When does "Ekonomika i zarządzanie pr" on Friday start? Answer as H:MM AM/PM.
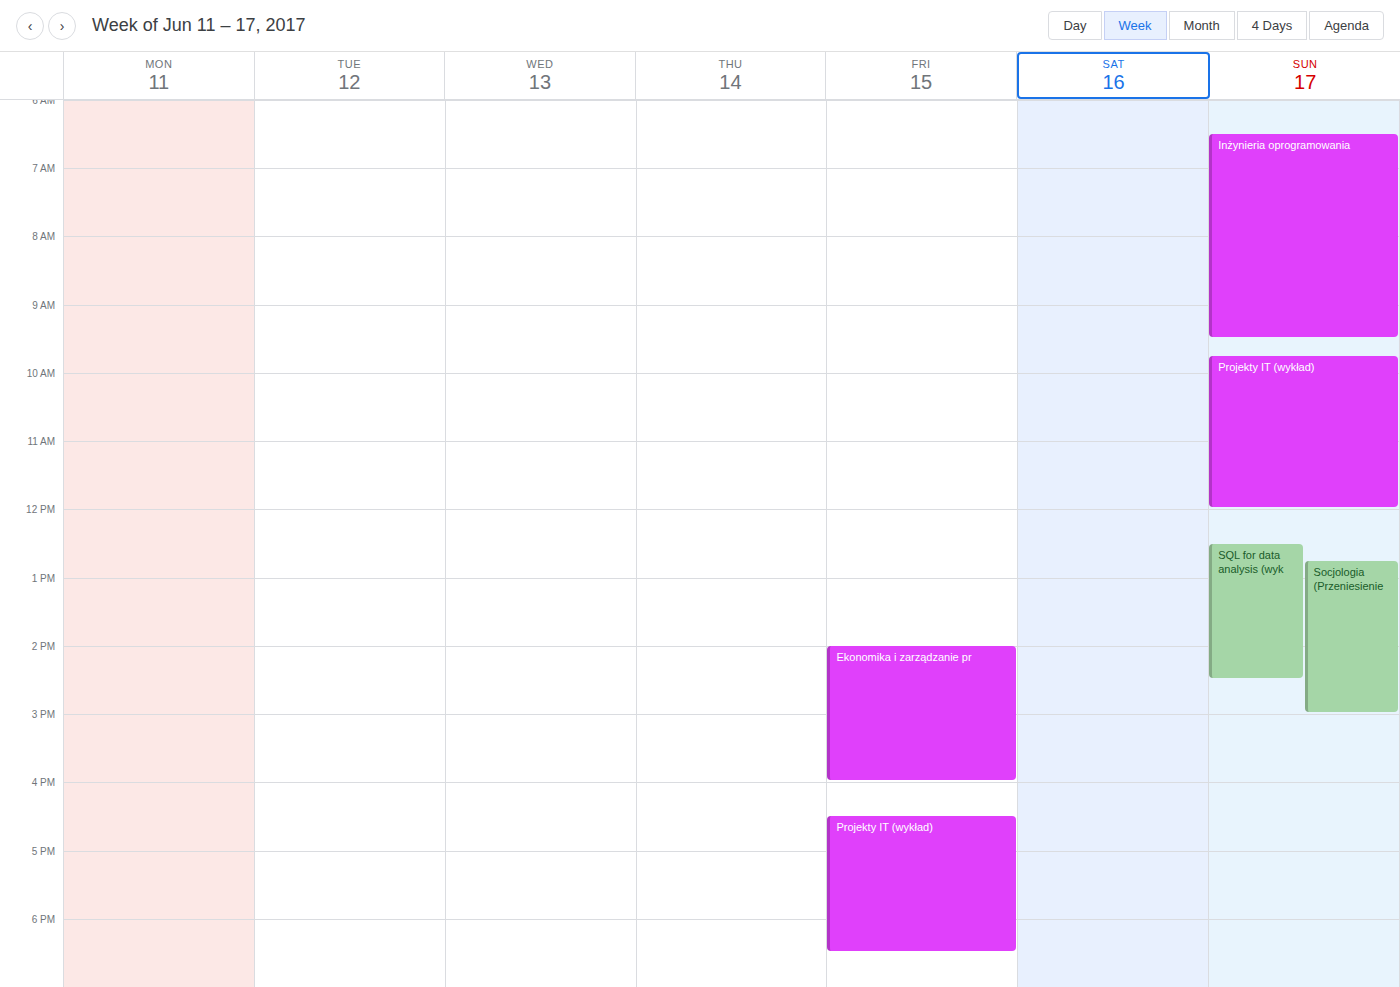
2:00 PM